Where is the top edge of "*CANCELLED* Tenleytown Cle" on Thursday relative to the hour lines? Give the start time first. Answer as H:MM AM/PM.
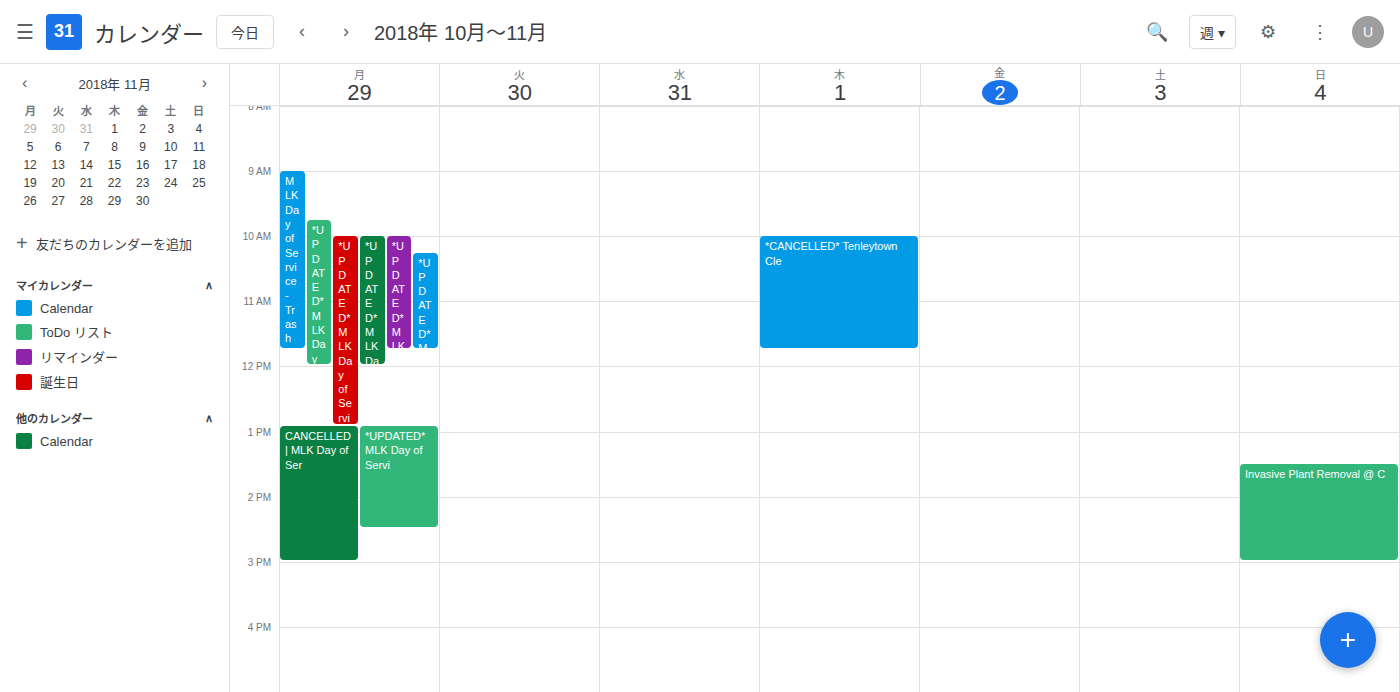
10:00 AM -- exactly on the 10 AM line.